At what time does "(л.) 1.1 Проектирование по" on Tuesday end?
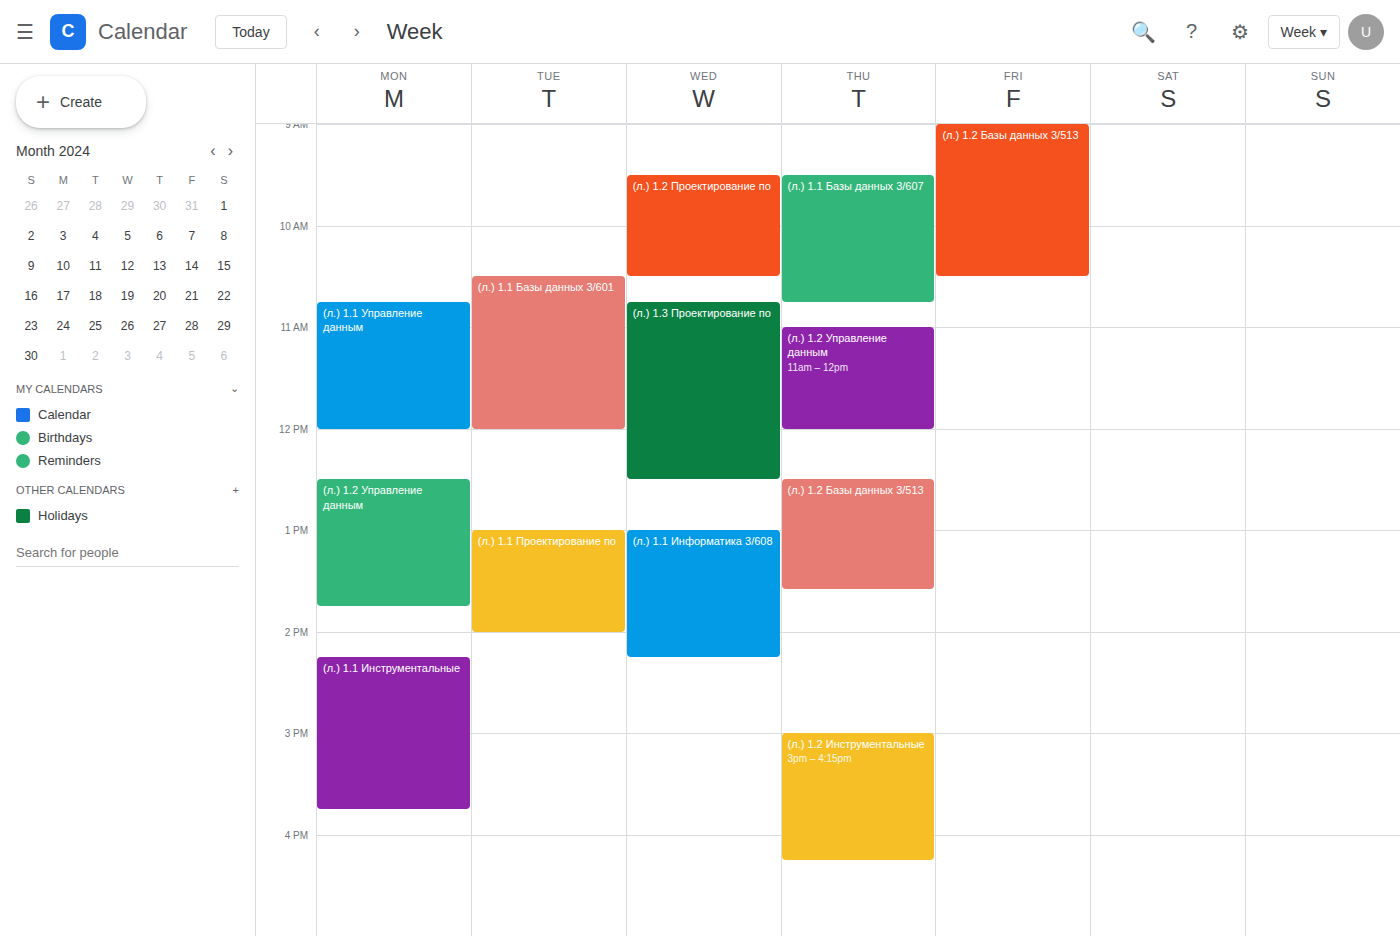
2:00 PM